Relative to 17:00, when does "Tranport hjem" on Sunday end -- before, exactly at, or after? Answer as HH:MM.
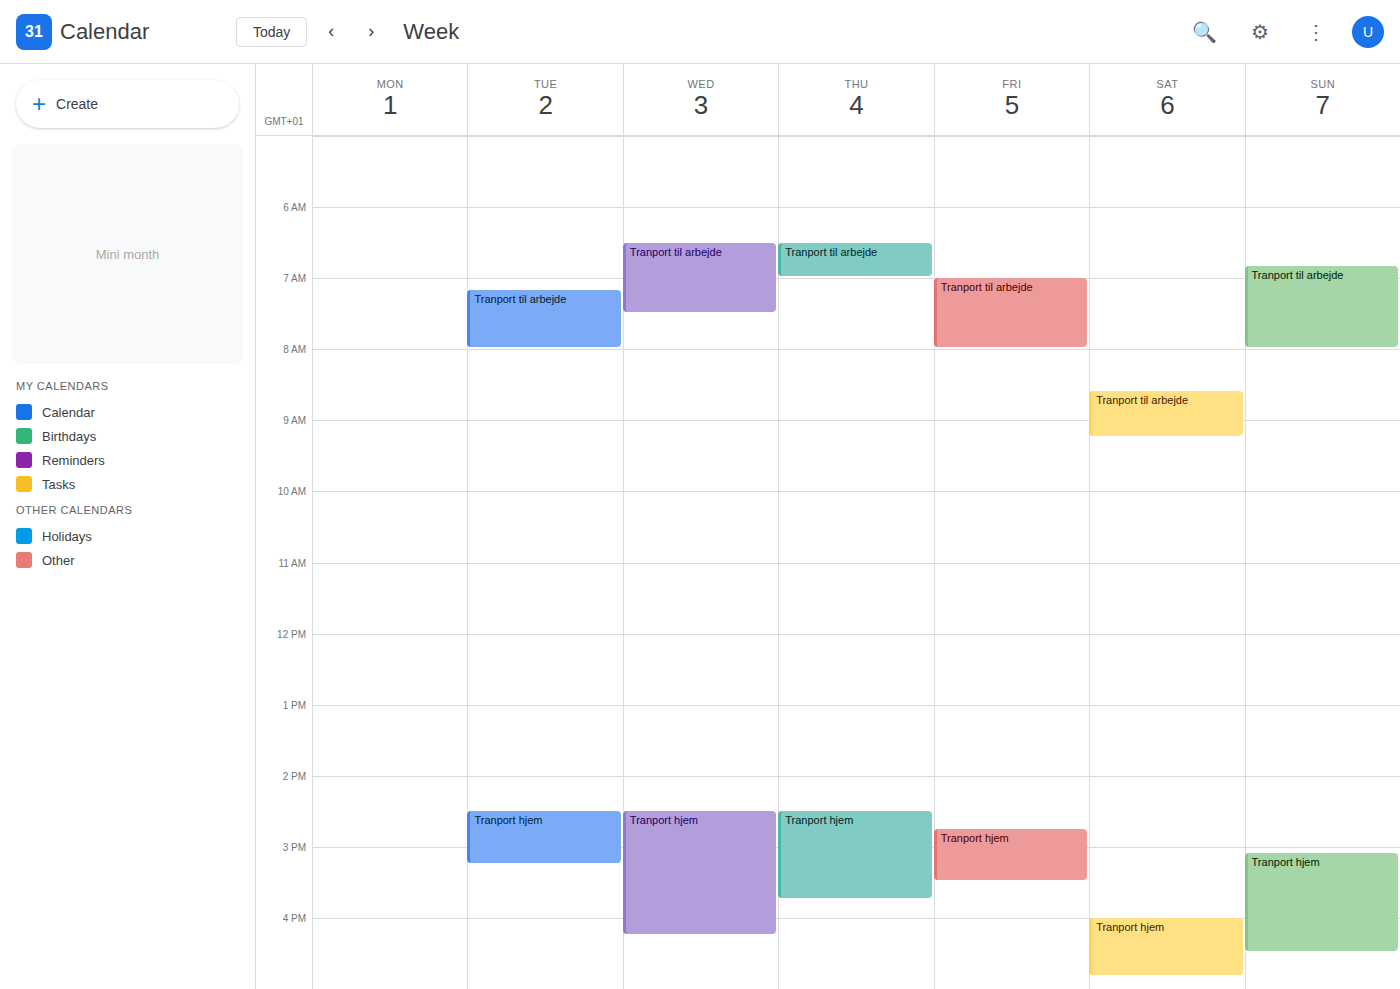
16:30 -- before 17:00, 30 minutes above the 17:00 line.